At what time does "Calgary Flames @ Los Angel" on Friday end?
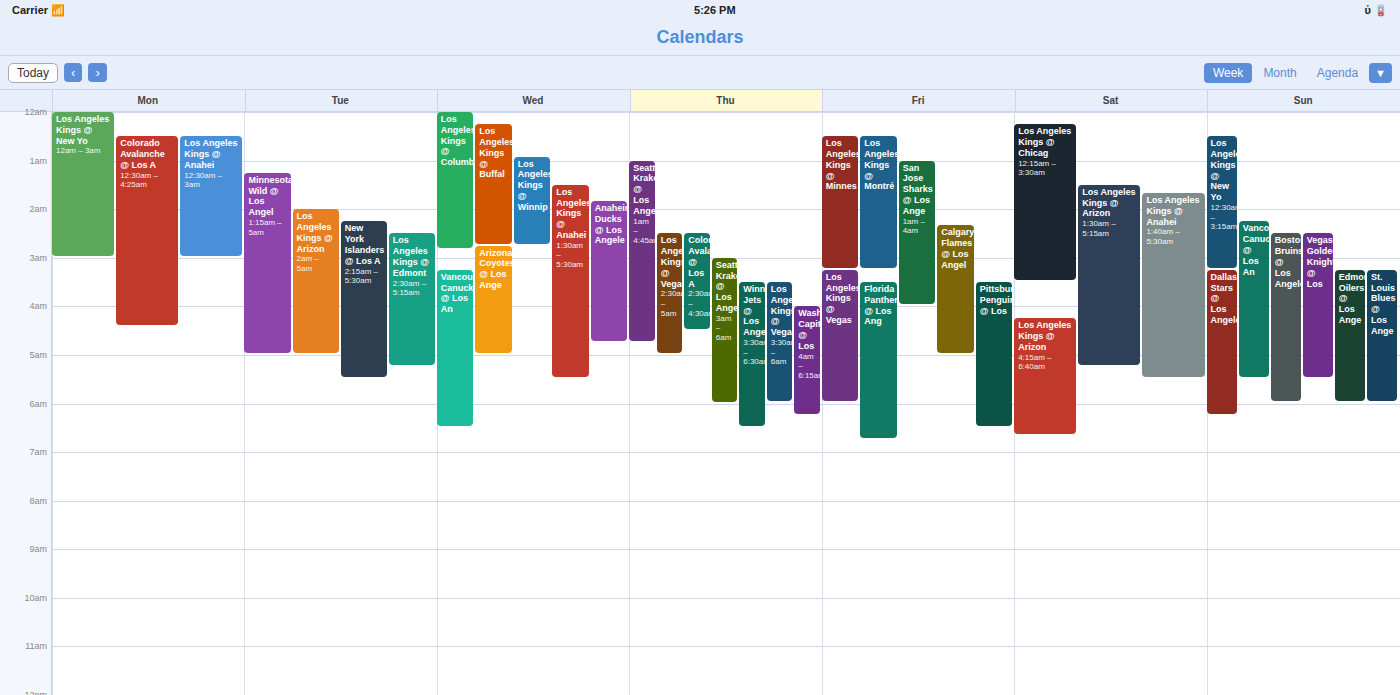
5:00 AM